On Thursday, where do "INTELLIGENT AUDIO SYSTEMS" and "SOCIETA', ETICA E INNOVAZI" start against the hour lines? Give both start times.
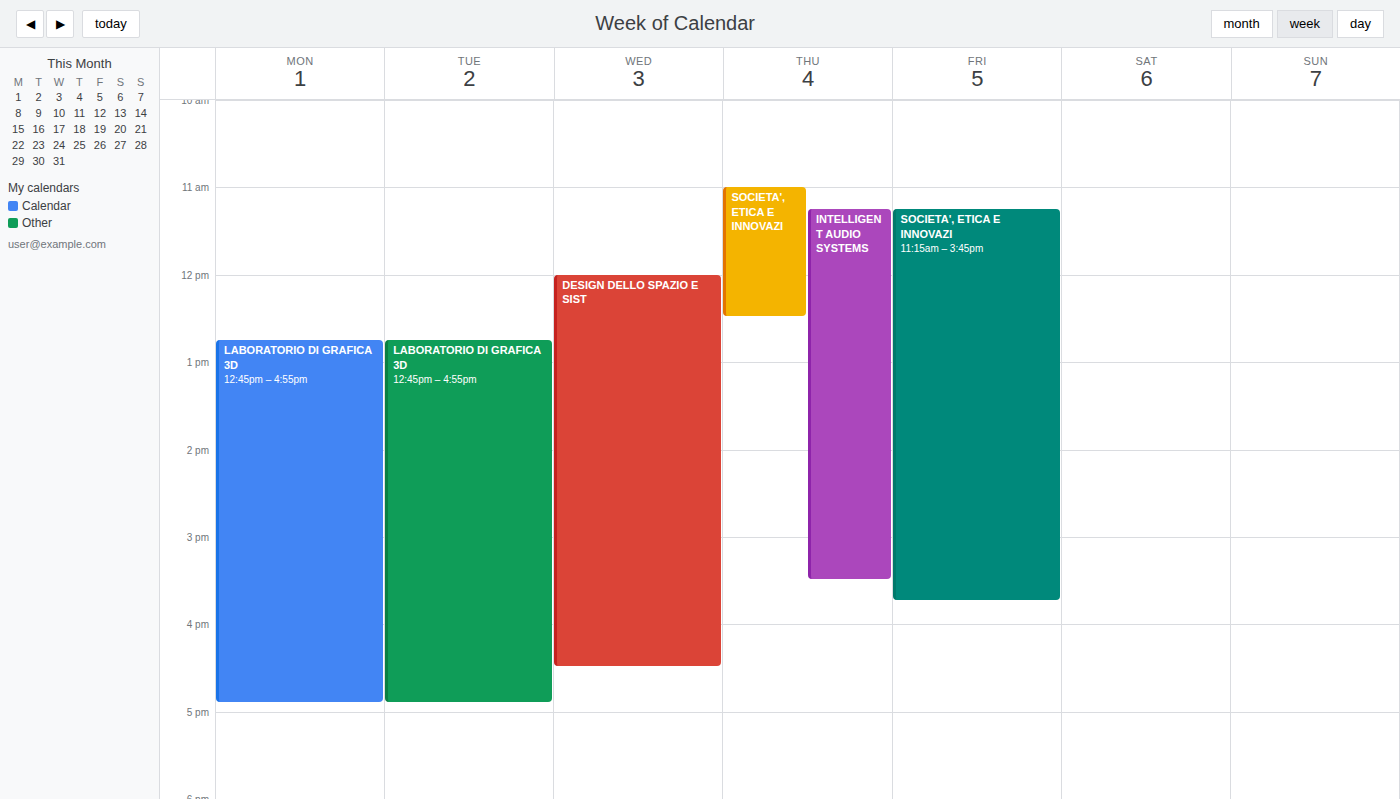
"INTELLIGENT AUDIO SYSTEMS": 11:15 AM, neither: a quarter of the way from the 11 AM line to the 12 PM line. "SOCIETA', ETICA E INNOVAZI": 11:00 AM, exactly on the 11 AM line.